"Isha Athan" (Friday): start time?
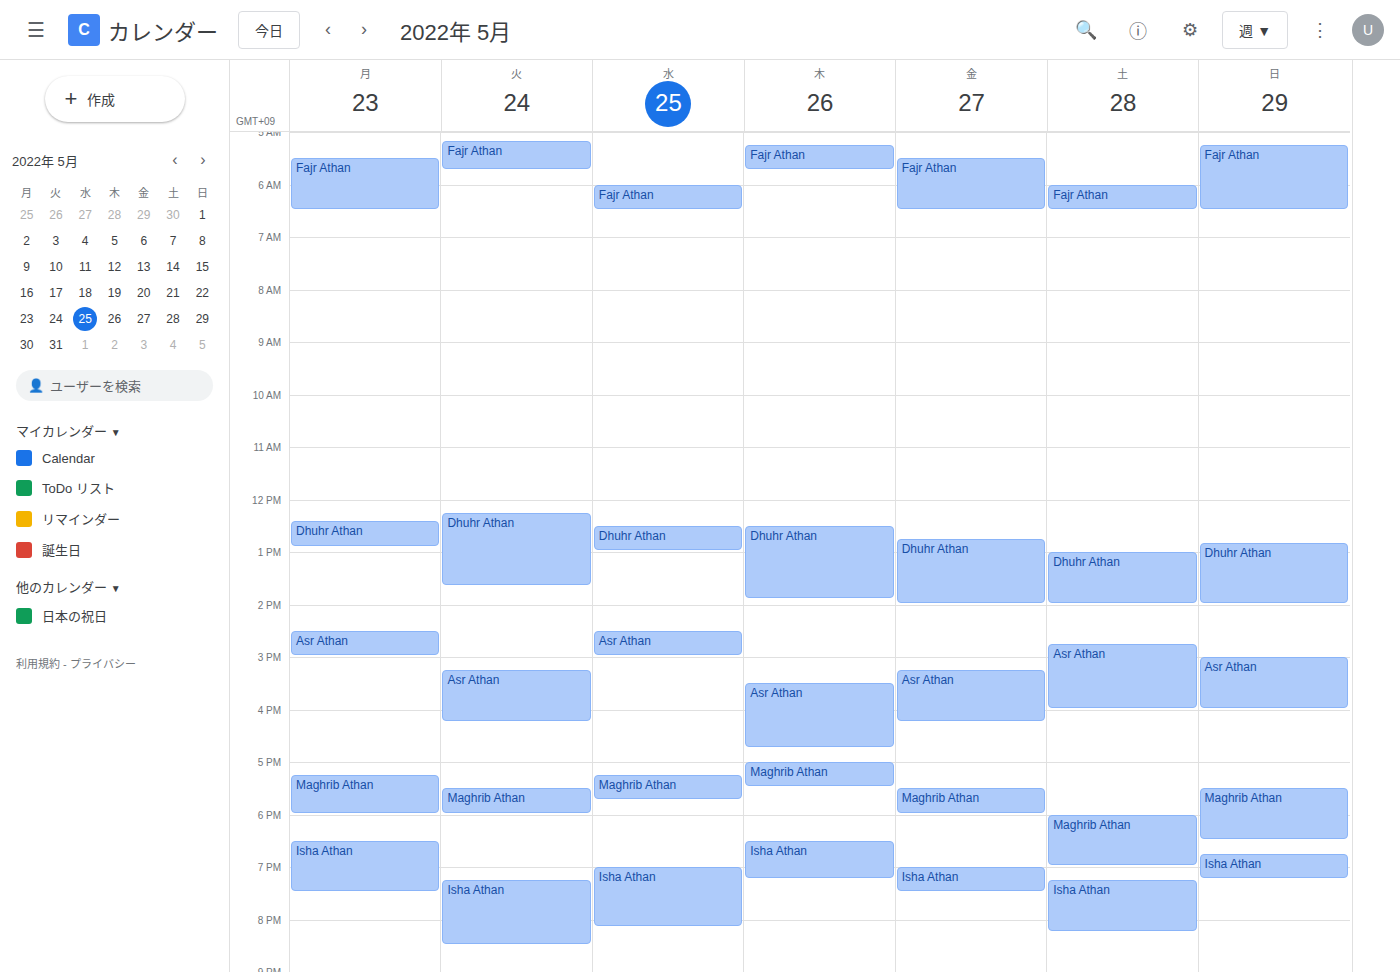
19:00